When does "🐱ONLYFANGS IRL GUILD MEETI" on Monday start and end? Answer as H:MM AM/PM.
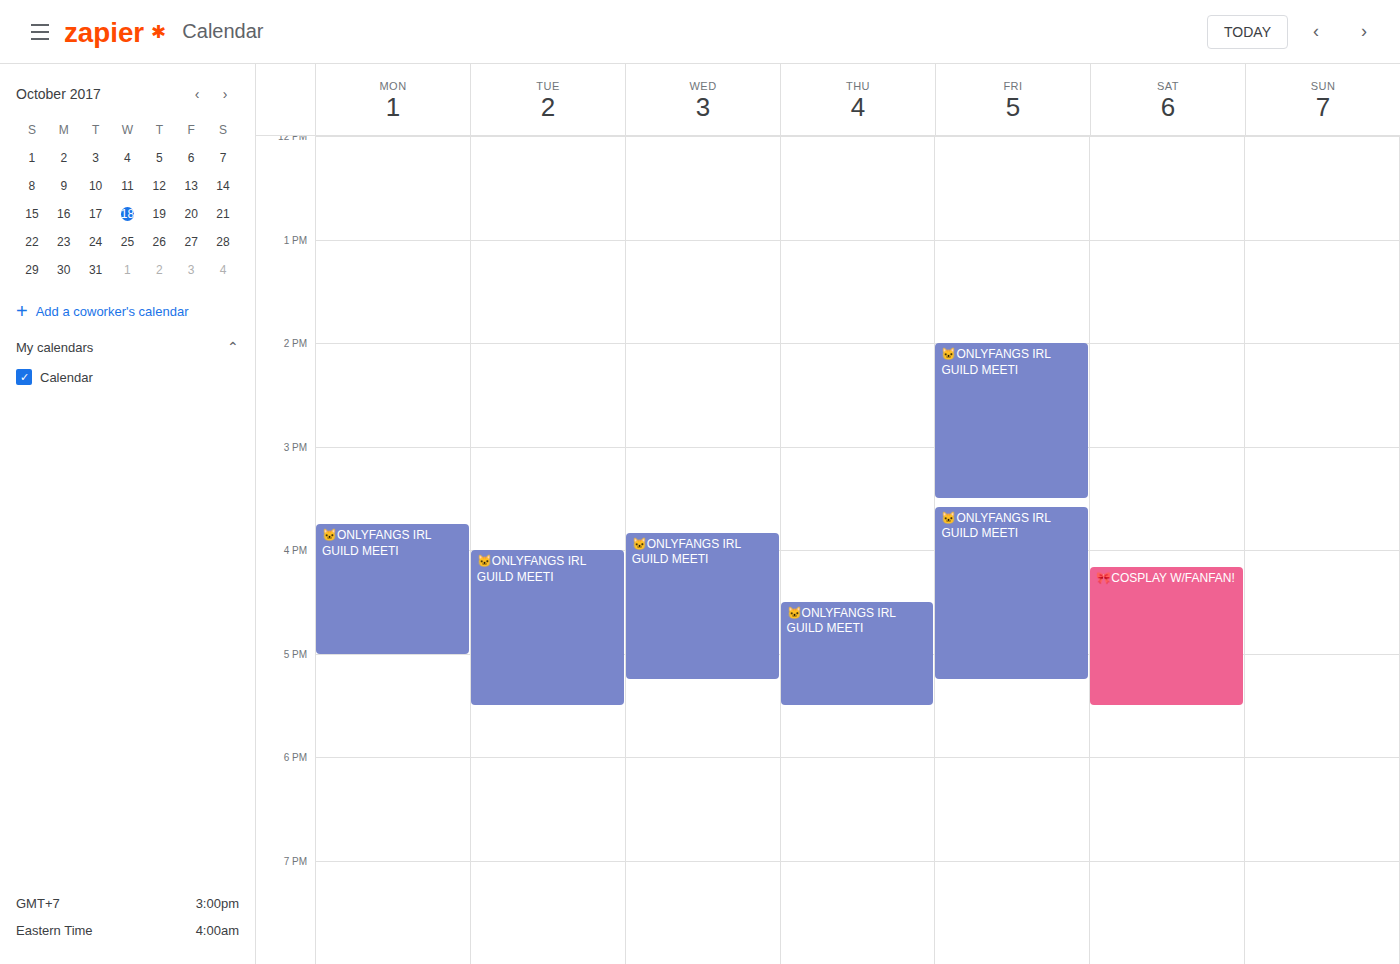
3:45 PM to 5:00 PM